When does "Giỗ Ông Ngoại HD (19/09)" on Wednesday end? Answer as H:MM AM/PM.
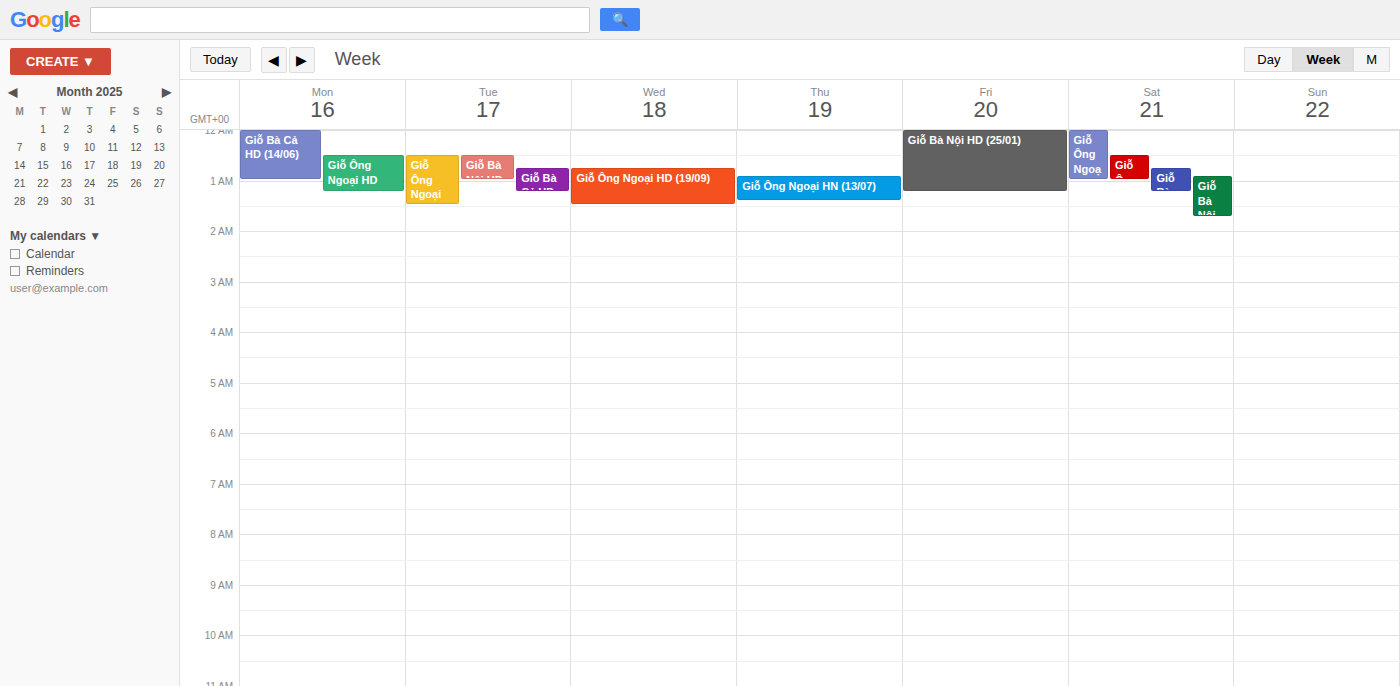
1:30 AM